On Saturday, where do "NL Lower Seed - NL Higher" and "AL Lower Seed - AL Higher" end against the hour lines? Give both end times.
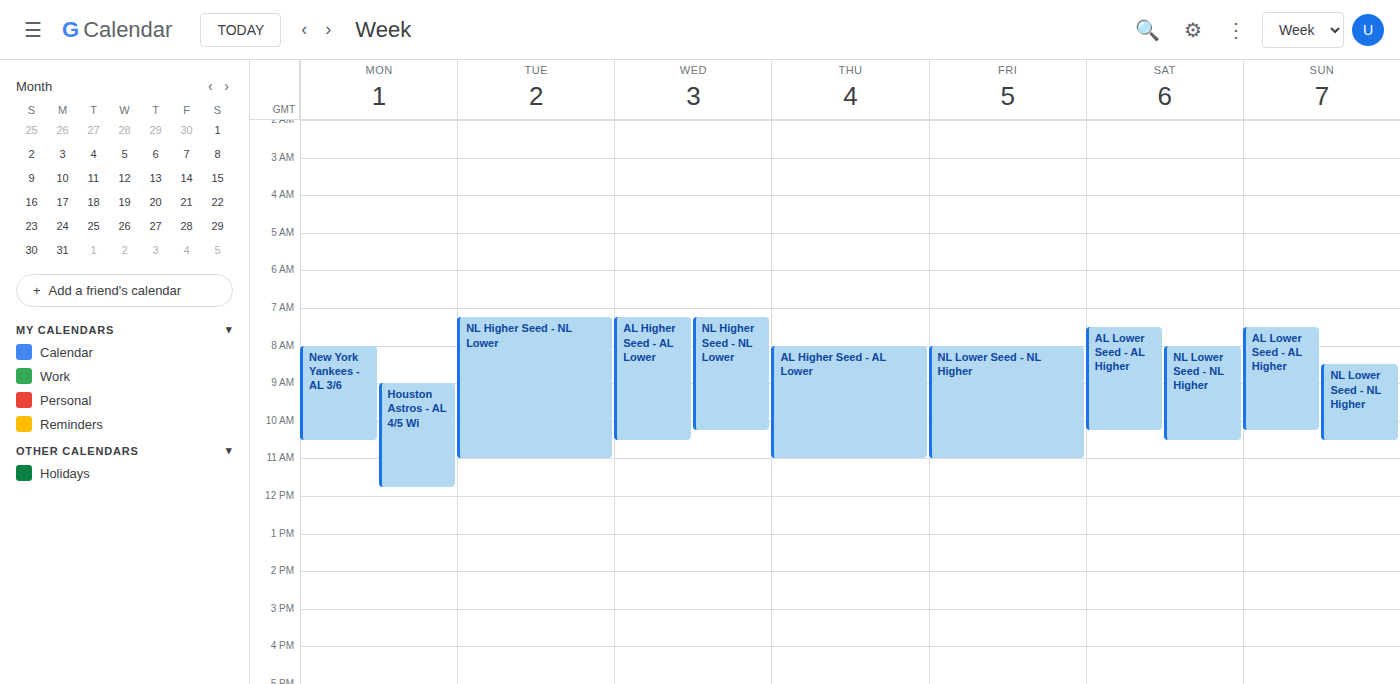
"NL Lower Seed - NL Higher": 10:30, halfway between the 10:00 and 11:00 lines. "AL Lower Seed - AL Higher": 10:15, neither: a quarter of the way from the 10:00 line to the 11:00 line.